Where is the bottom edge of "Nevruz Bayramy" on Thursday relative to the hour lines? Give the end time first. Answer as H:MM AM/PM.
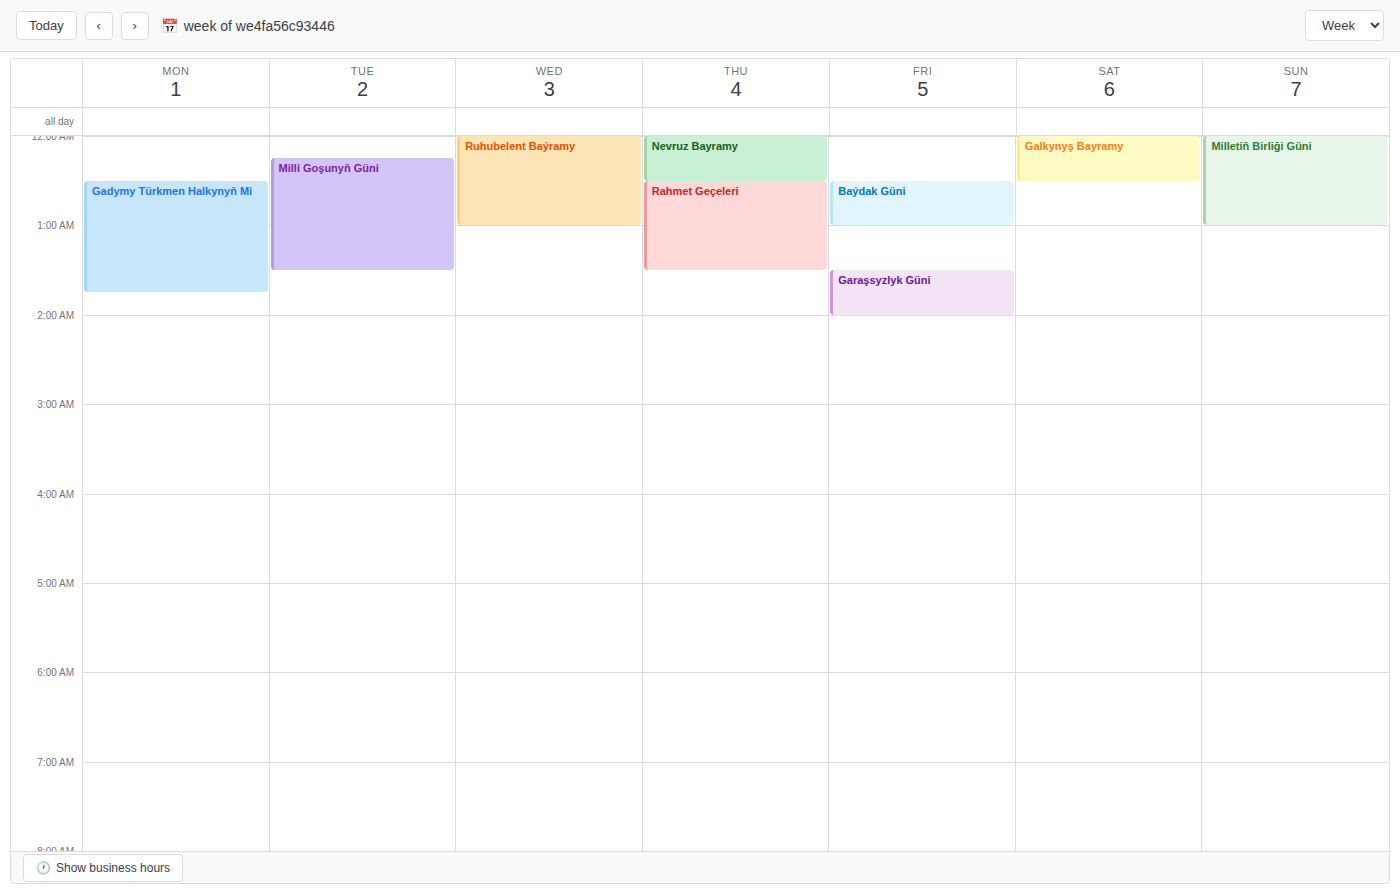
12:30 AM -- halfway between the 12 AM and 1 AM lines.